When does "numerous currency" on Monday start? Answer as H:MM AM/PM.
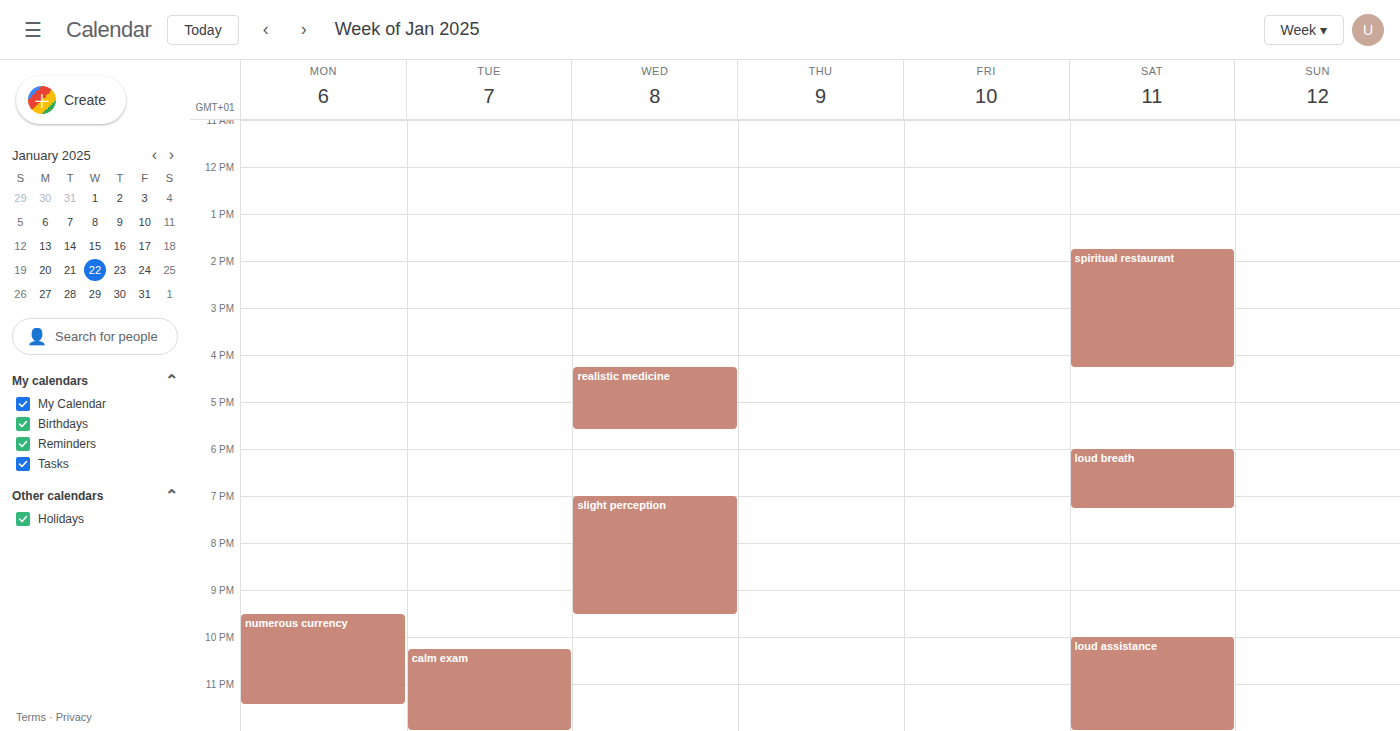
9:30 PM